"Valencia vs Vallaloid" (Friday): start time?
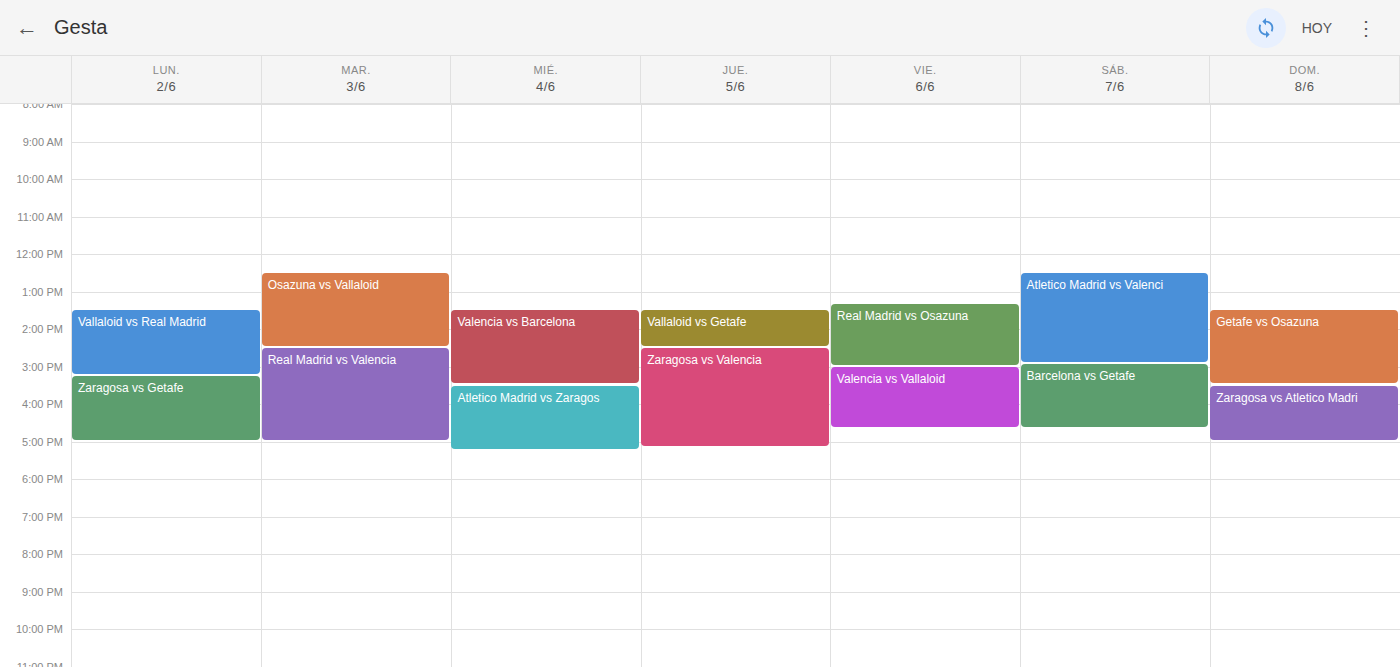
3:00 PM